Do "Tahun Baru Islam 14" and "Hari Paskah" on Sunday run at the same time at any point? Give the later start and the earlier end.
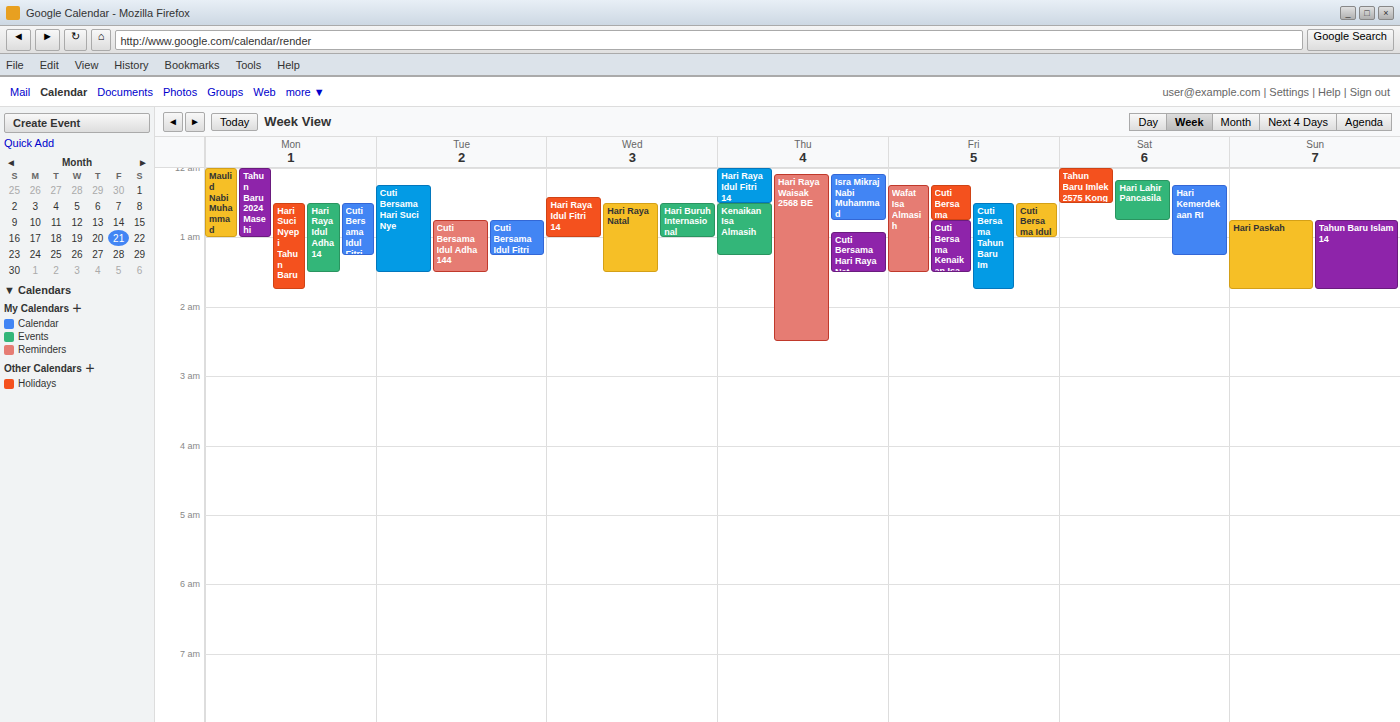
"Hari Paskah" runs 12:45 AM to 1:45 AM, inside "Tahun Baru Islam 14" -- they overlap.